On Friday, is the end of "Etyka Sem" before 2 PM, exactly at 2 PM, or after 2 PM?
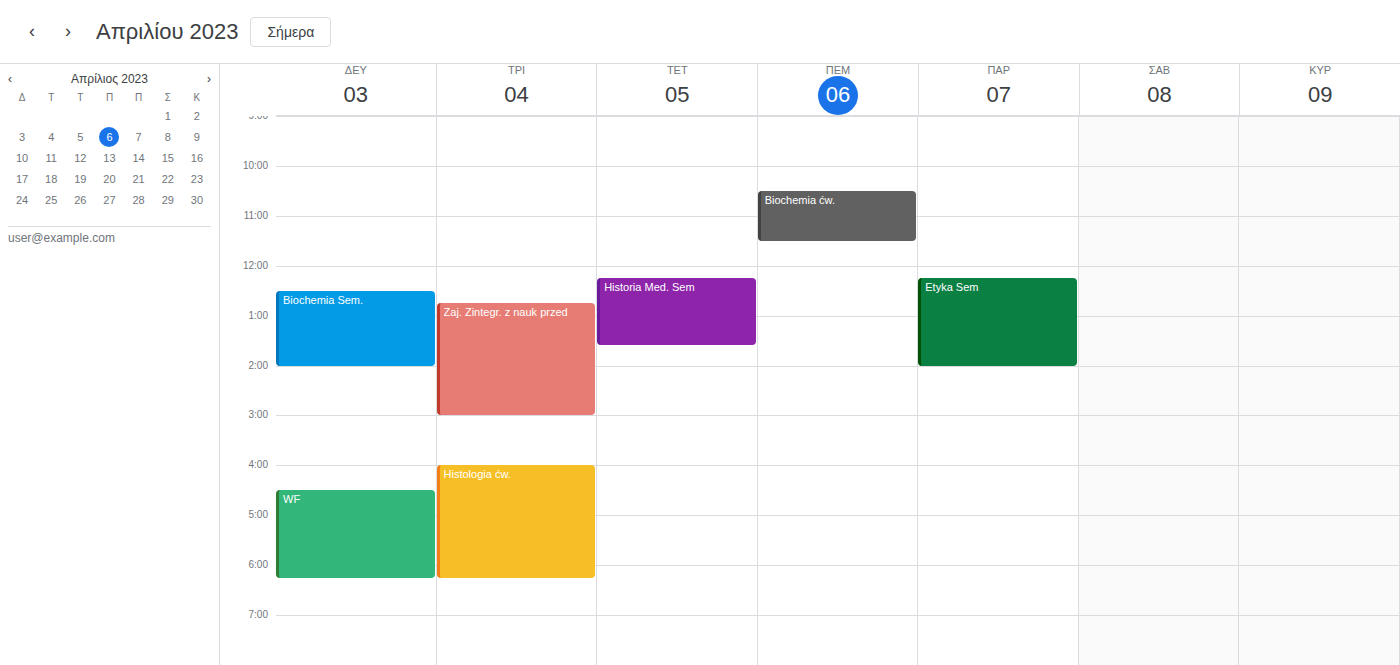
2:00 PM -- exactly at 2 PM, on the 2 PM line.